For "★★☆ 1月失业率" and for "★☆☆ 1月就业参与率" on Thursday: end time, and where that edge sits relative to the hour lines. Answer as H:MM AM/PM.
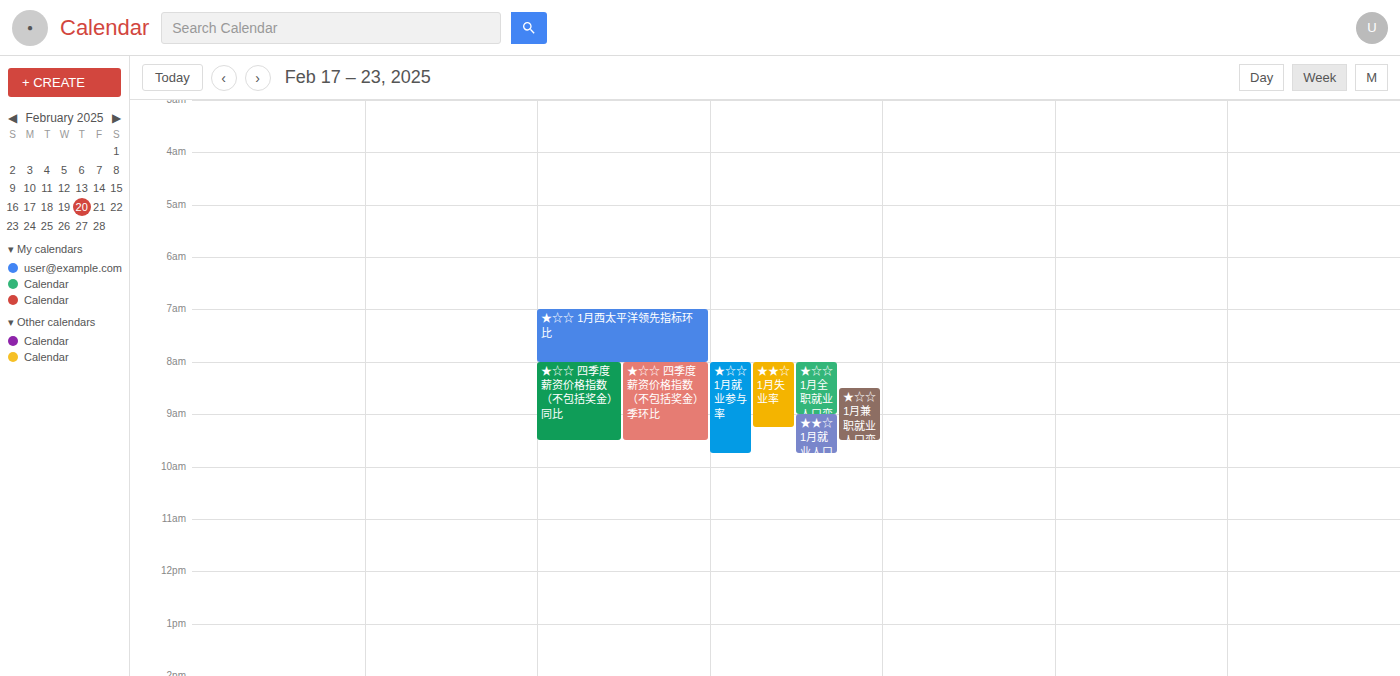
"★★☆ 1月失业率": 9:15 AM, neither: a quarter of the way from the 9 AM line to the 10 AM line. "★☆☆ 1月就业参与率": 9:45 AM, neither: three quarters of the way from the 9 AM line to the 10 AM line.